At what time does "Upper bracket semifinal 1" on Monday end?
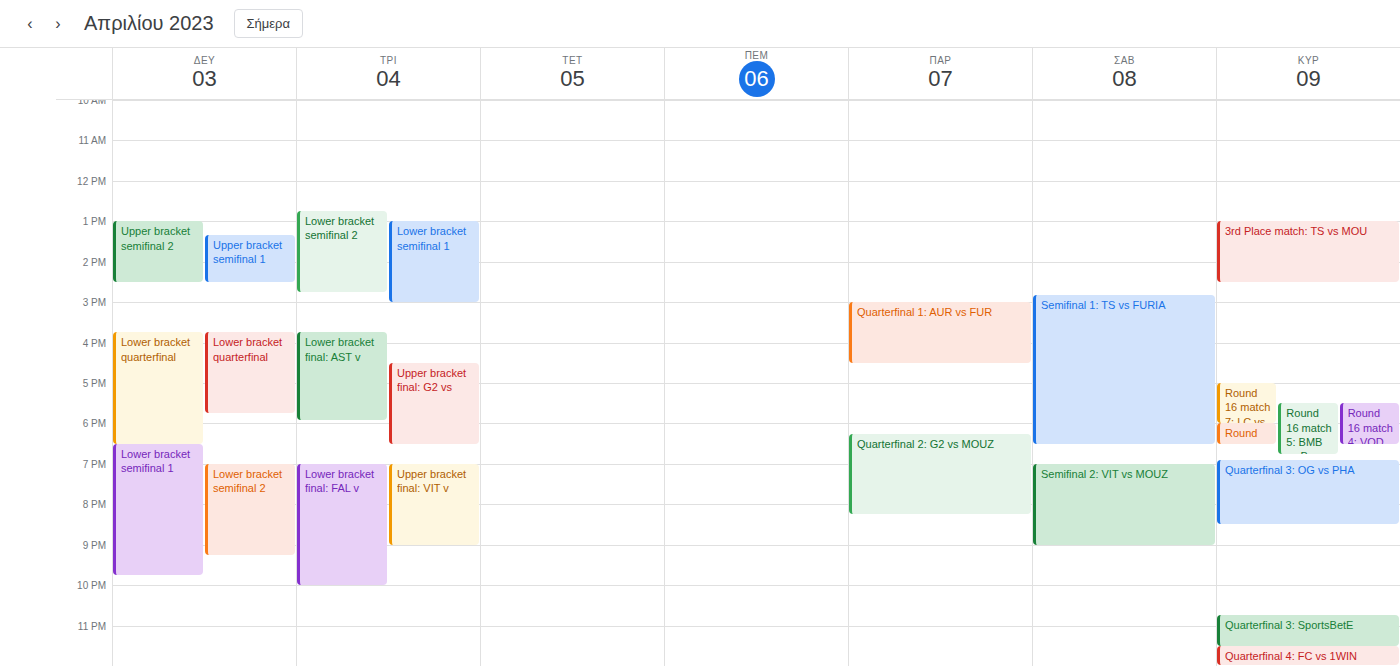
2:30 PM